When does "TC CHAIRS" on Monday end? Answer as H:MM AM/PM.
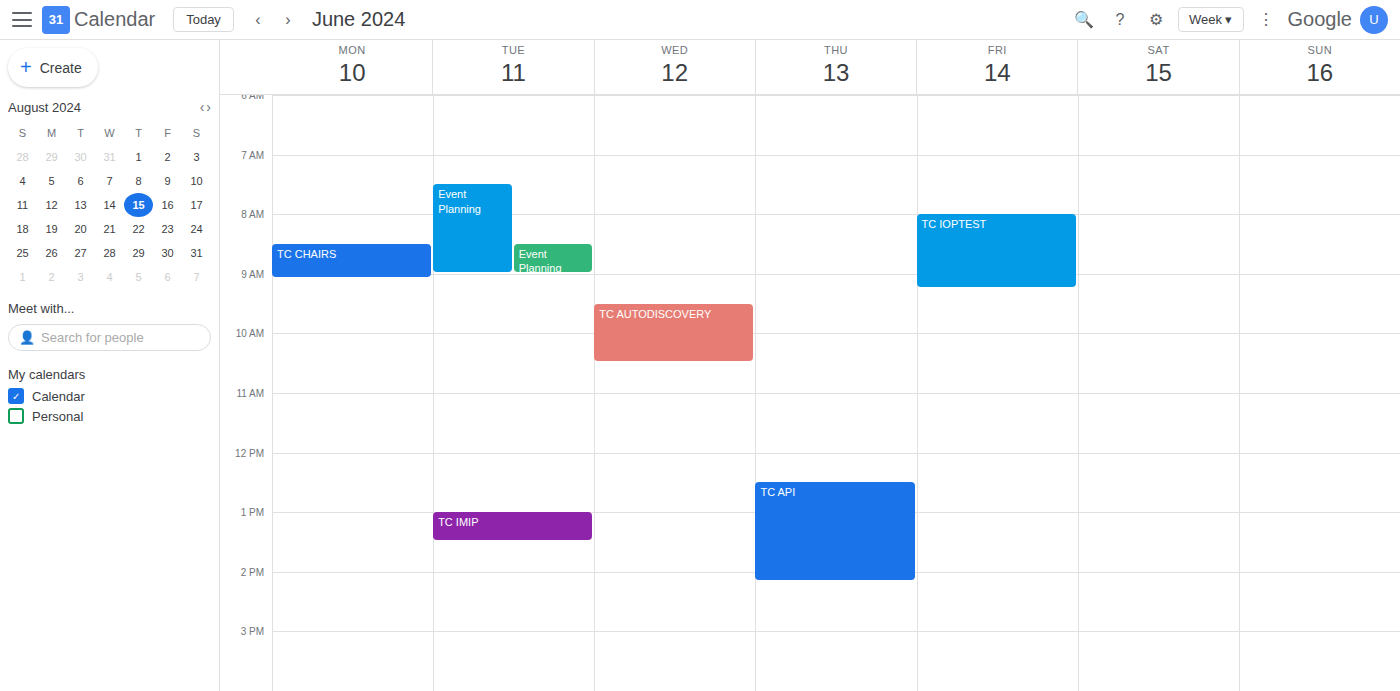
9:05 AM